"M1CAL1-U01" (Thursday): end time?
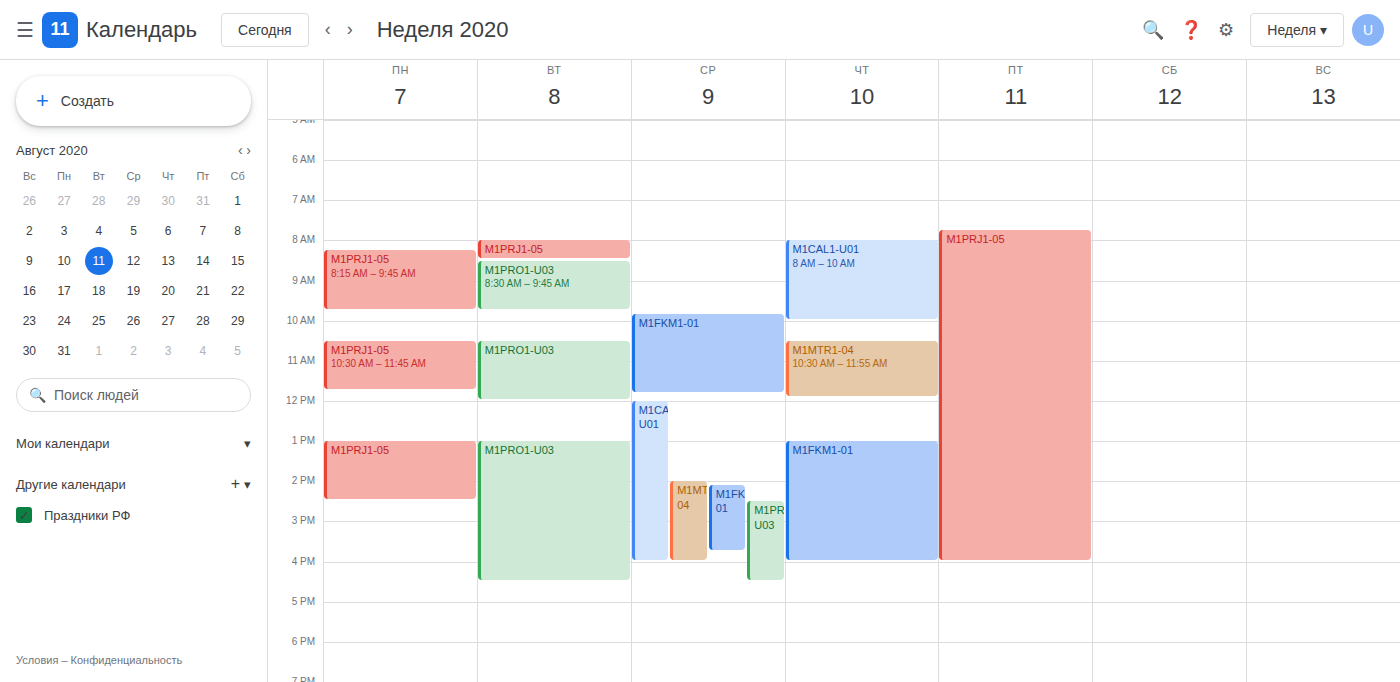
10:00 AM